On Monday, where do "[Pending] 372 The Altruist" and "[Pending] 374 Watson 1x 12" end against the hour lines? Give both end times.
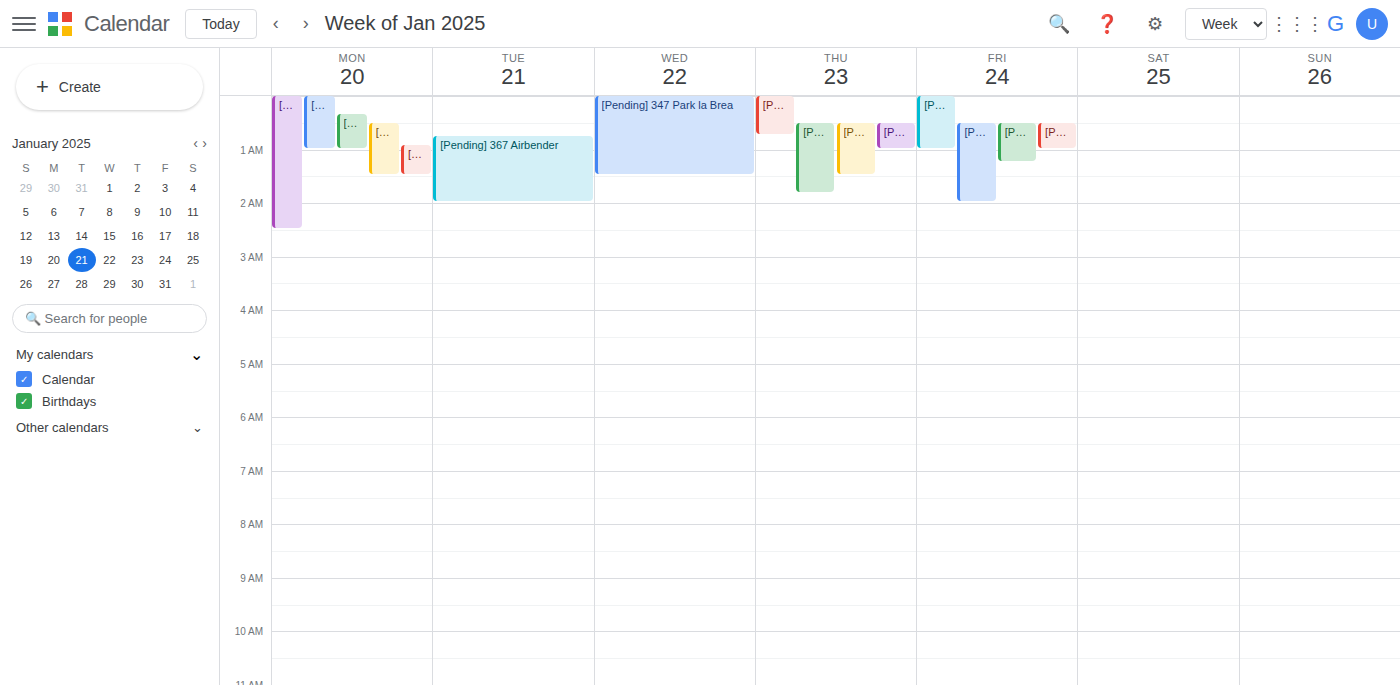
"[Pending] 372 The Altruist": 1:30 AM, halfway between the 1 AM and 2 AM lines. "[Pending] 374 Watson 1x 12": 2:30 AM, halfway between the 2 AM and 3 AM lines.